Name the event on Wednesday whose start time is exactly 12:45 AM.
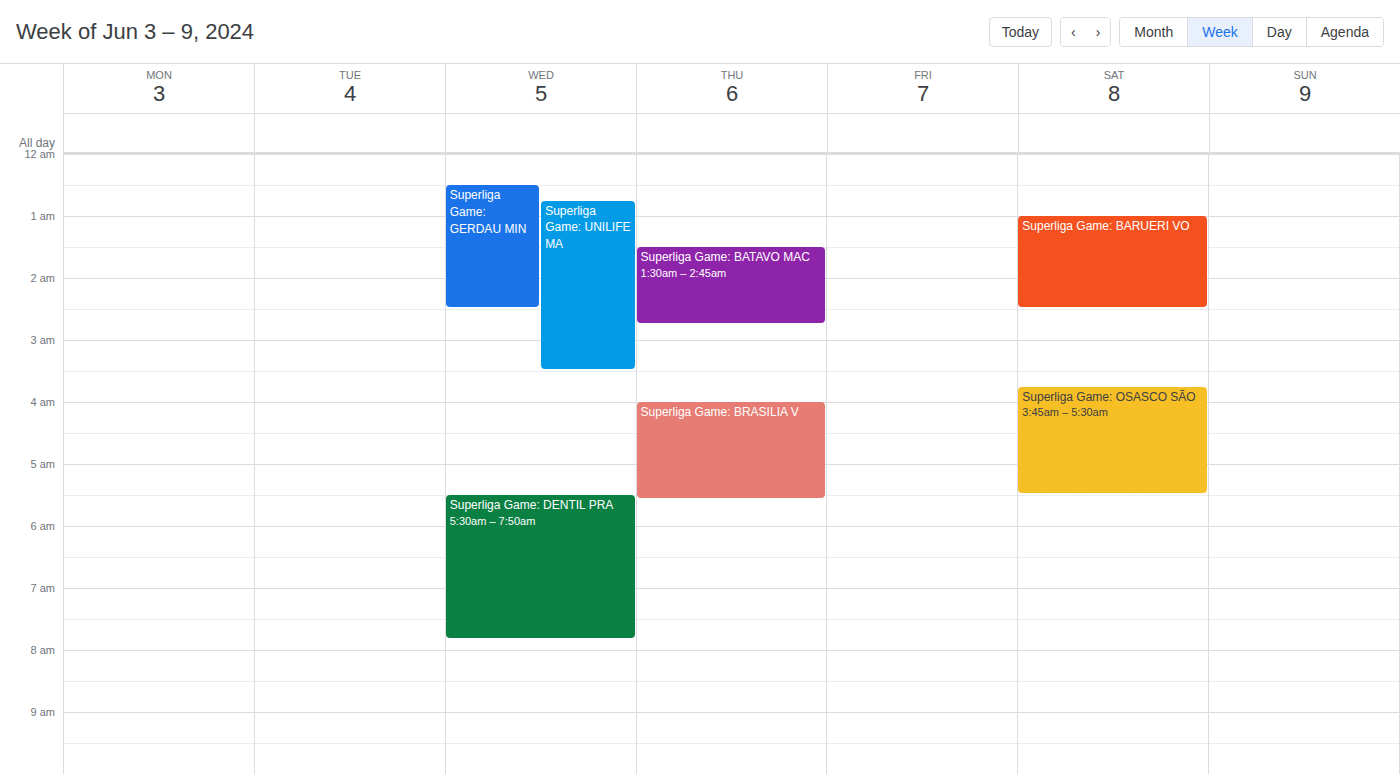
"Superliga Game: UNILIFE MA"